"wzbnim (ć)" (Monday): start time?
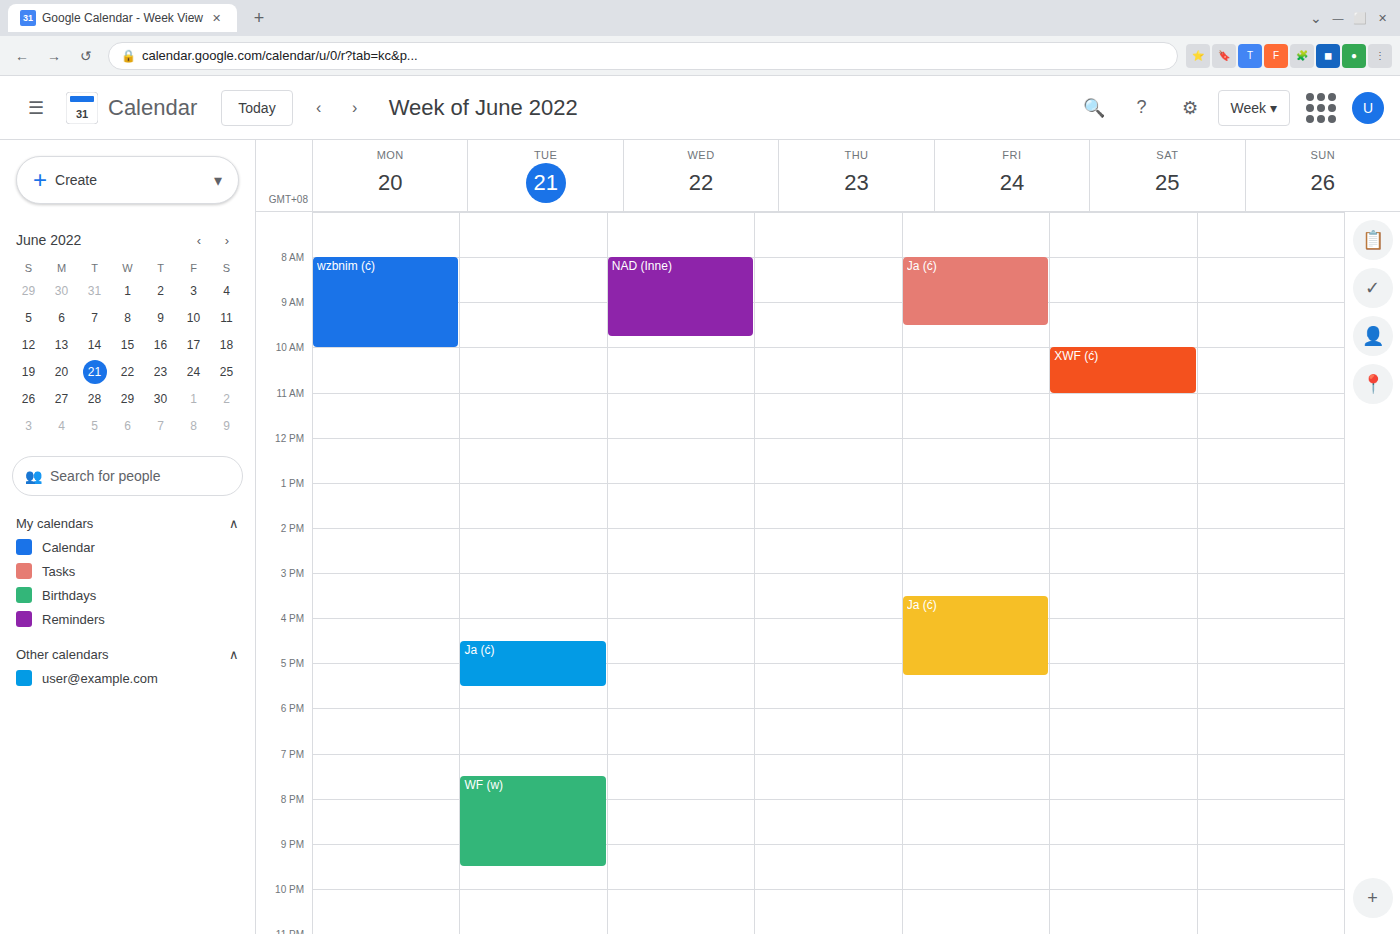
8:00 AM